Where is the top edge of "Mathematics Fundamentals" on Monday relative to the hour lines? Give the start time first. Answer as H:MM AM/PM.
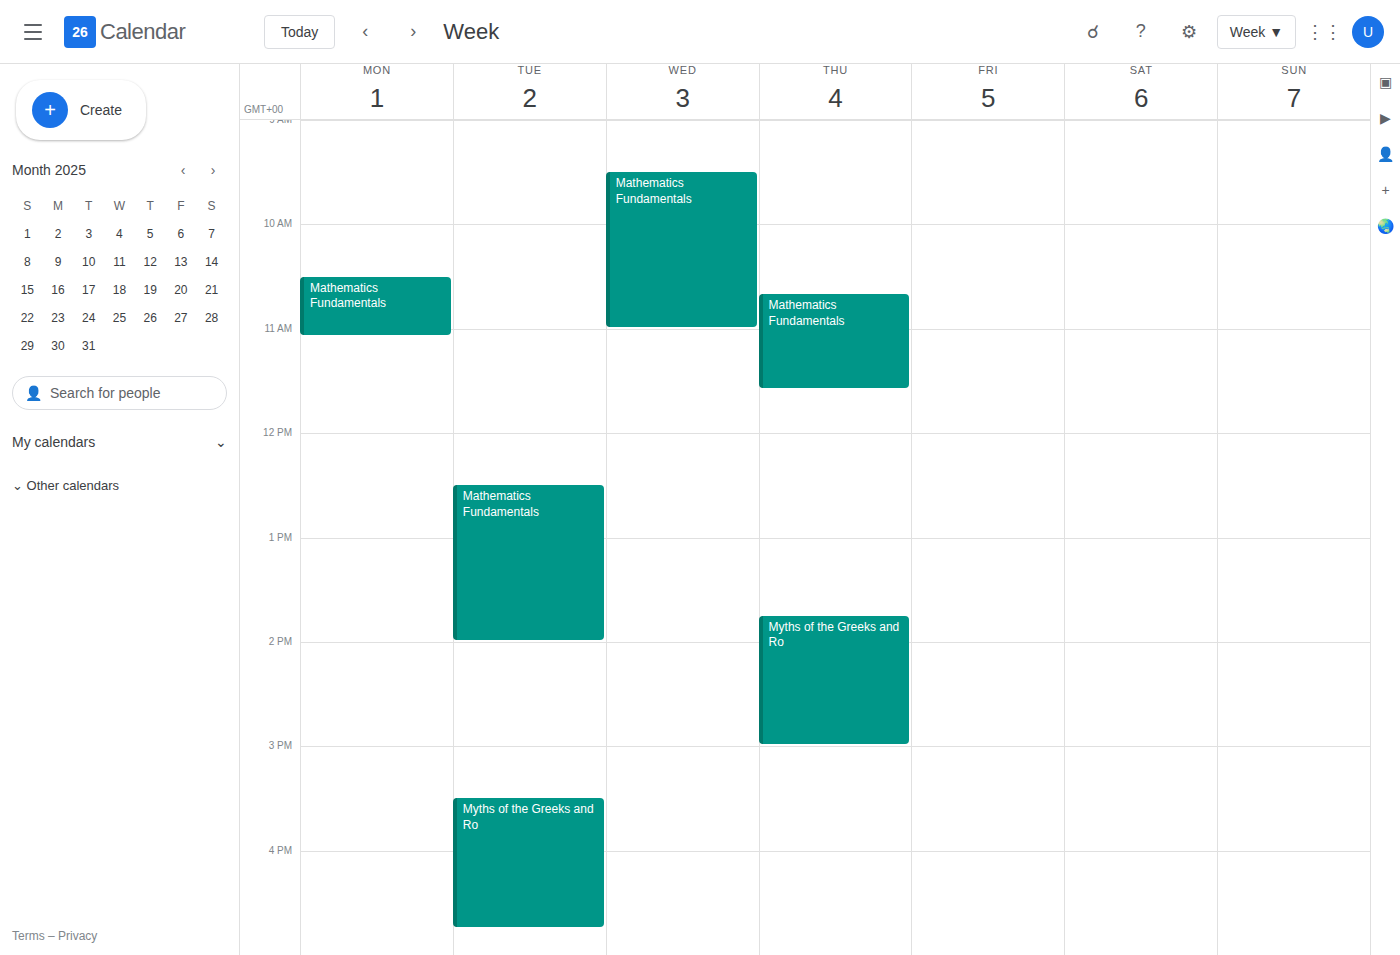
10:30 AM -- halfway between the 10 AM and 11 AM lines.